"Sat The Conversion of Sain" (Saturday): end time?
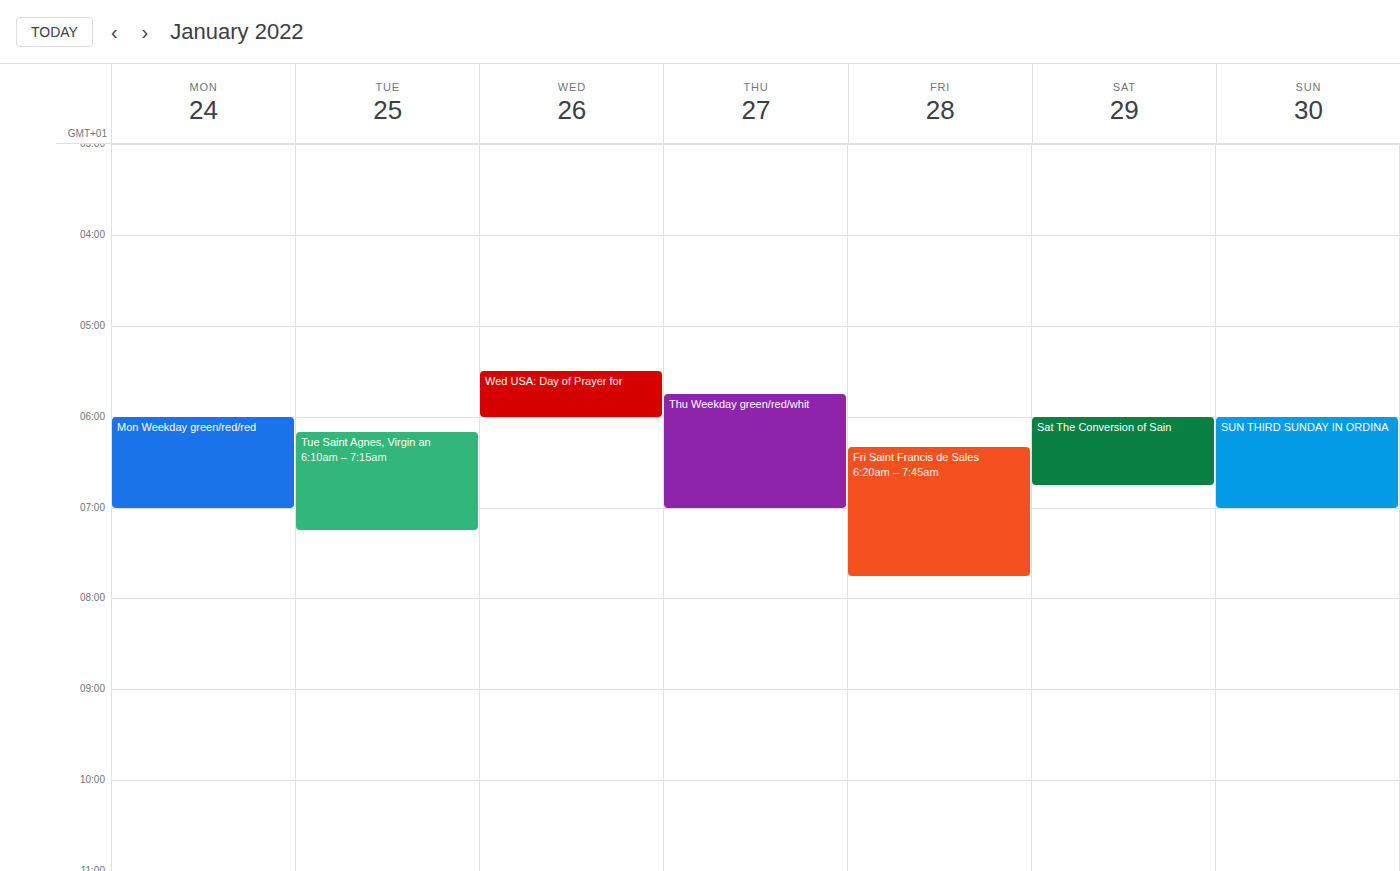
6:45 AM